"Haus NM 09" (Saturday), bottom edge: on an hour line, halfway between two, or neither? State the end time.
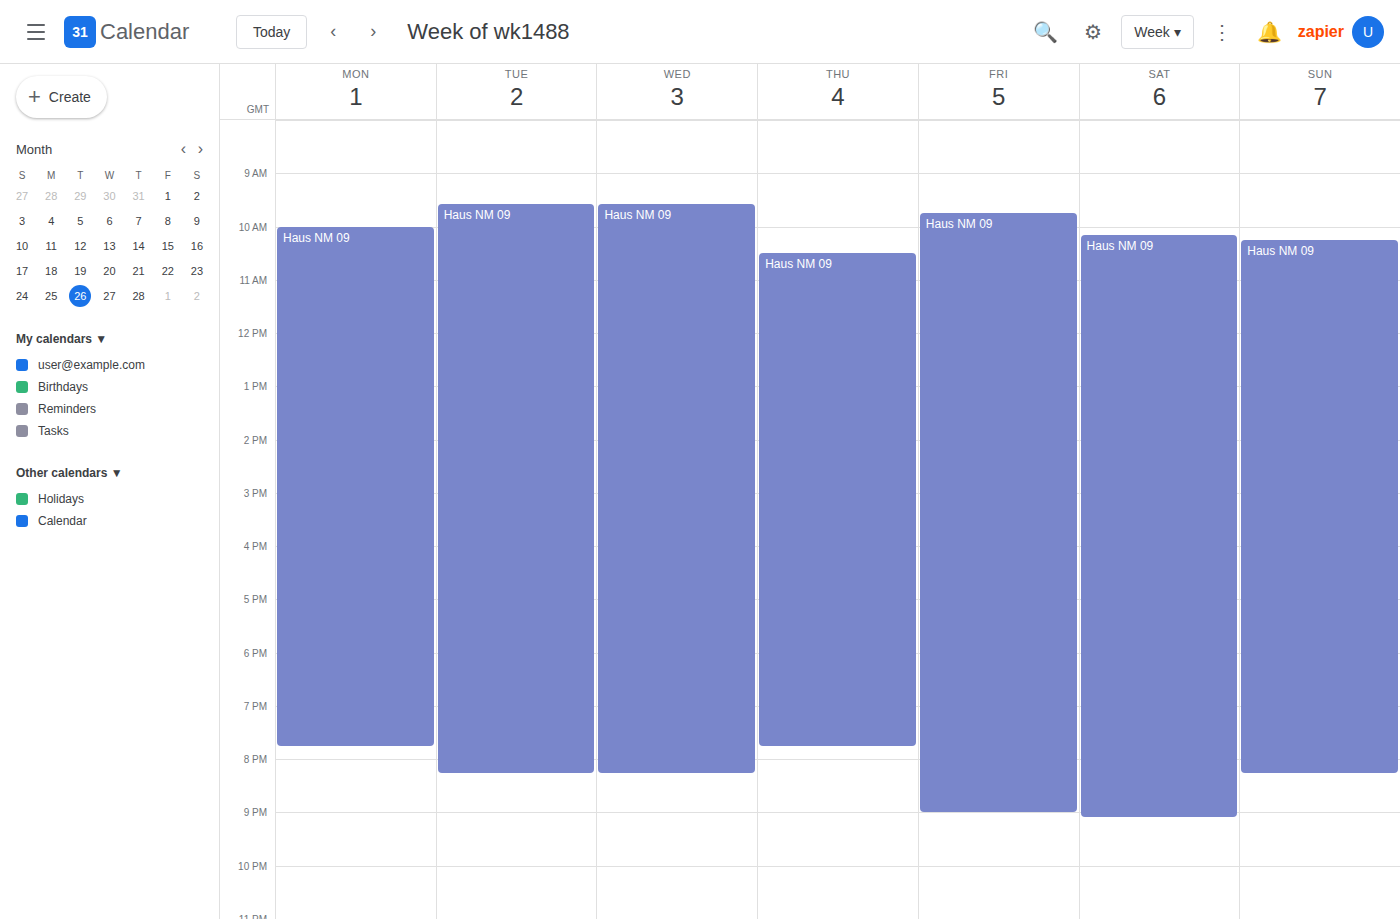
9:05 PM -- neither: 5 minutes below the 9 PM line and 55 minutes above the 10 PM line.